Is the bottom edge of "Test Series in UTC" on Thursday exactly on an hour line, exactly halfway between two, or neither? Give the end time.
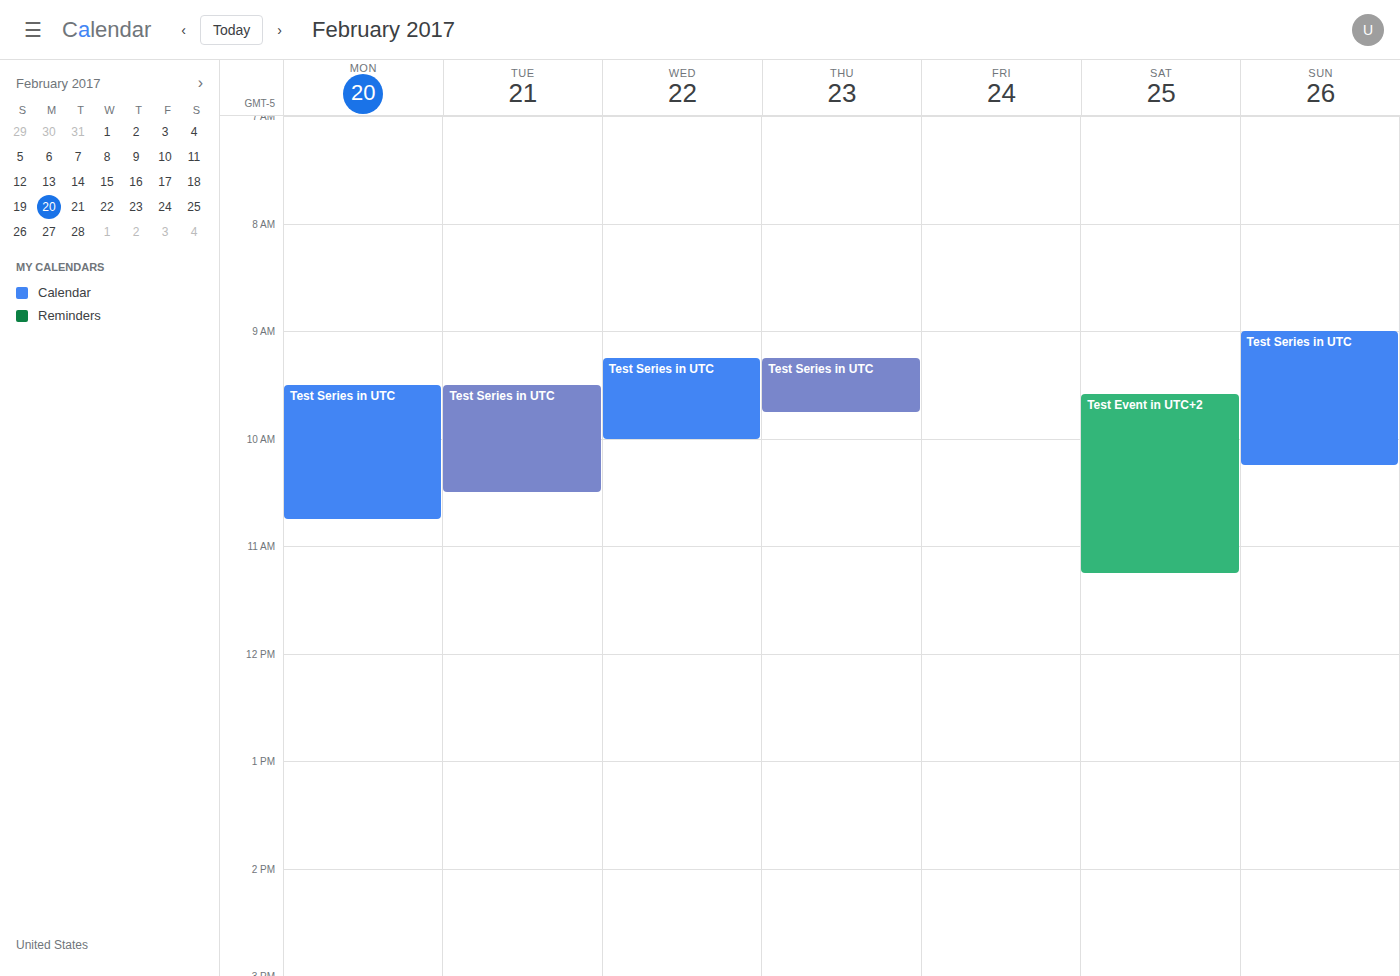
09:45 -- neither: three quarters of the way from the 09:00 line to the 10:00 line.